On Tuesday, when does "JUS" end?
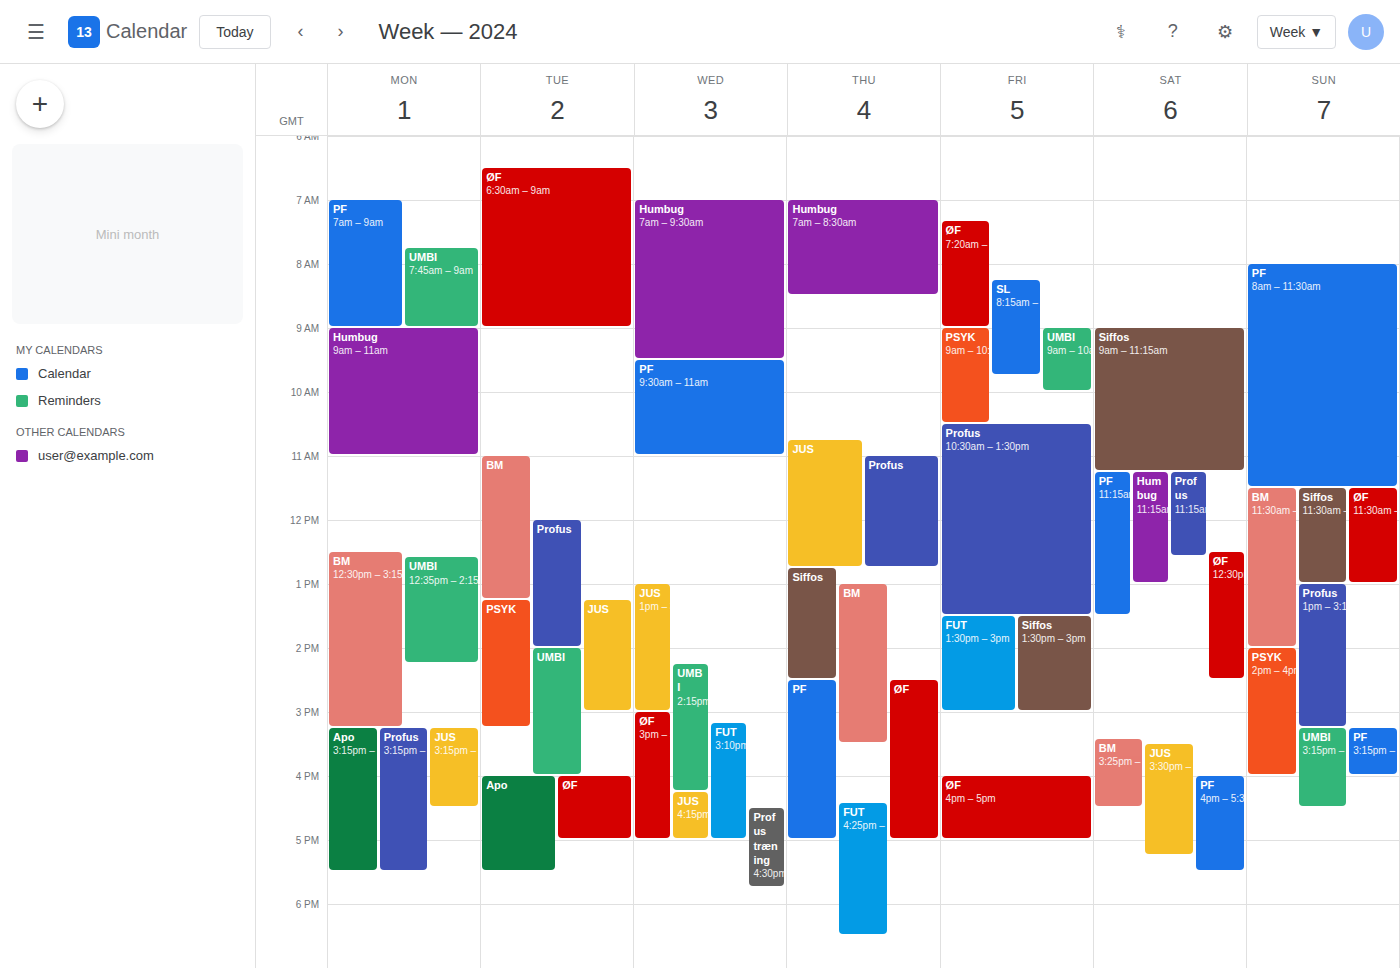
15:00